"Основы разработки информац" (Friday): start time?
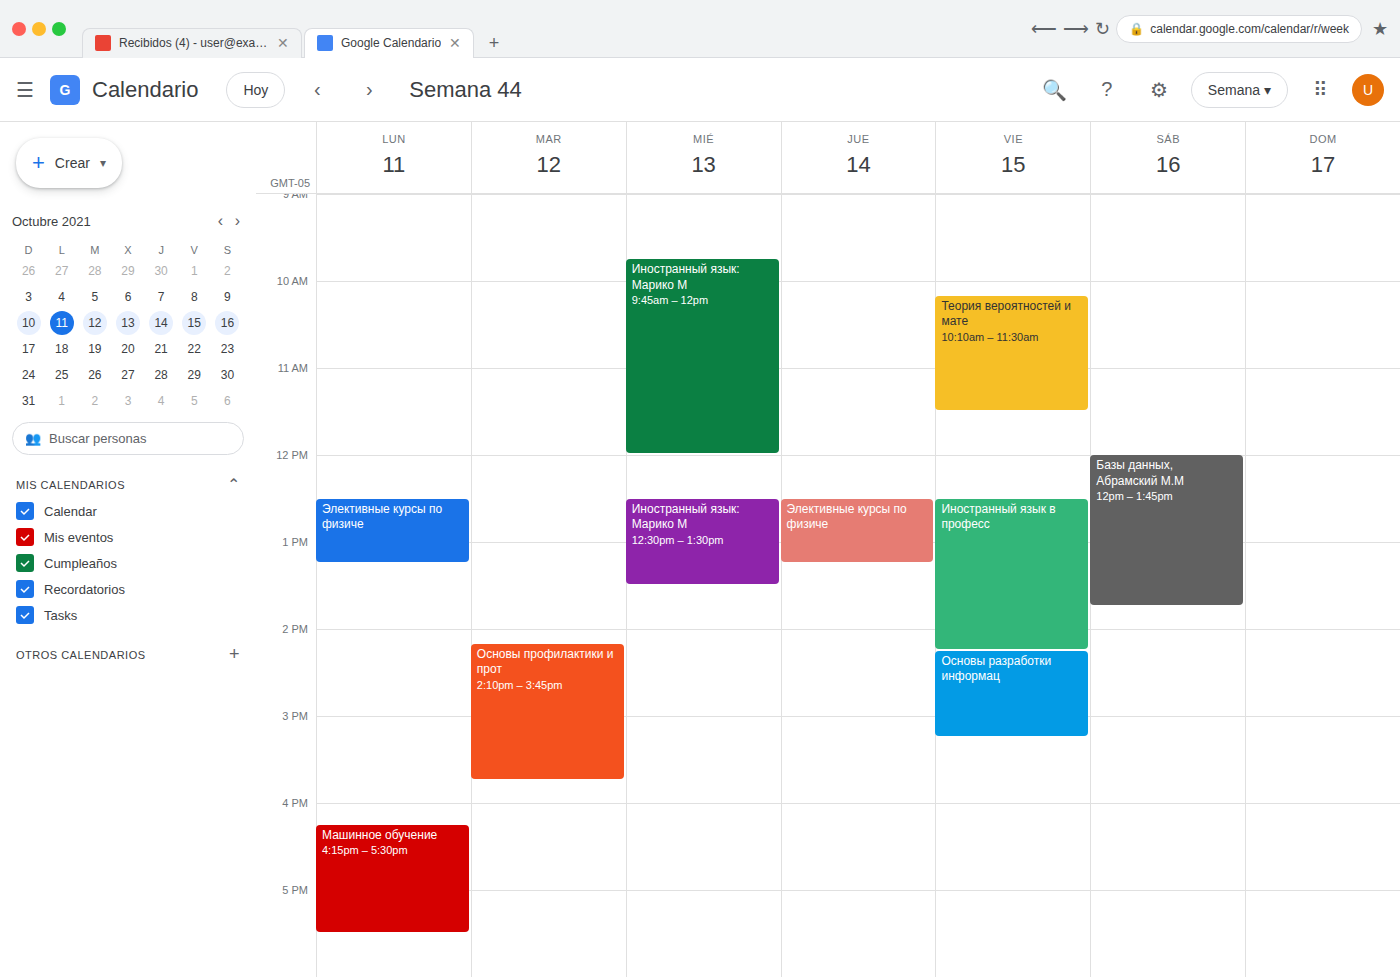
14:15